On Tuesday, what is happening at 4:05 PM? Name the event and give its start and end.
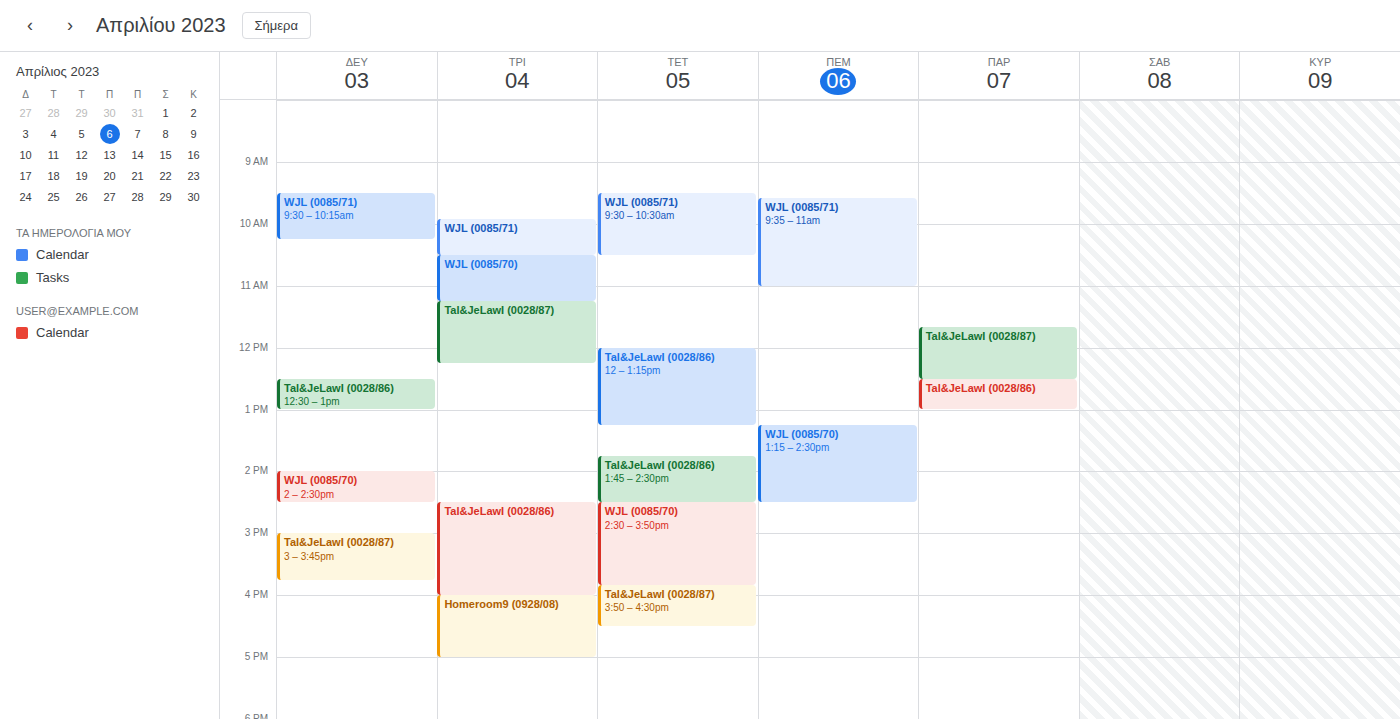
"Homeroom9 (0928/08)", 4:00 PM to 5:00 PM